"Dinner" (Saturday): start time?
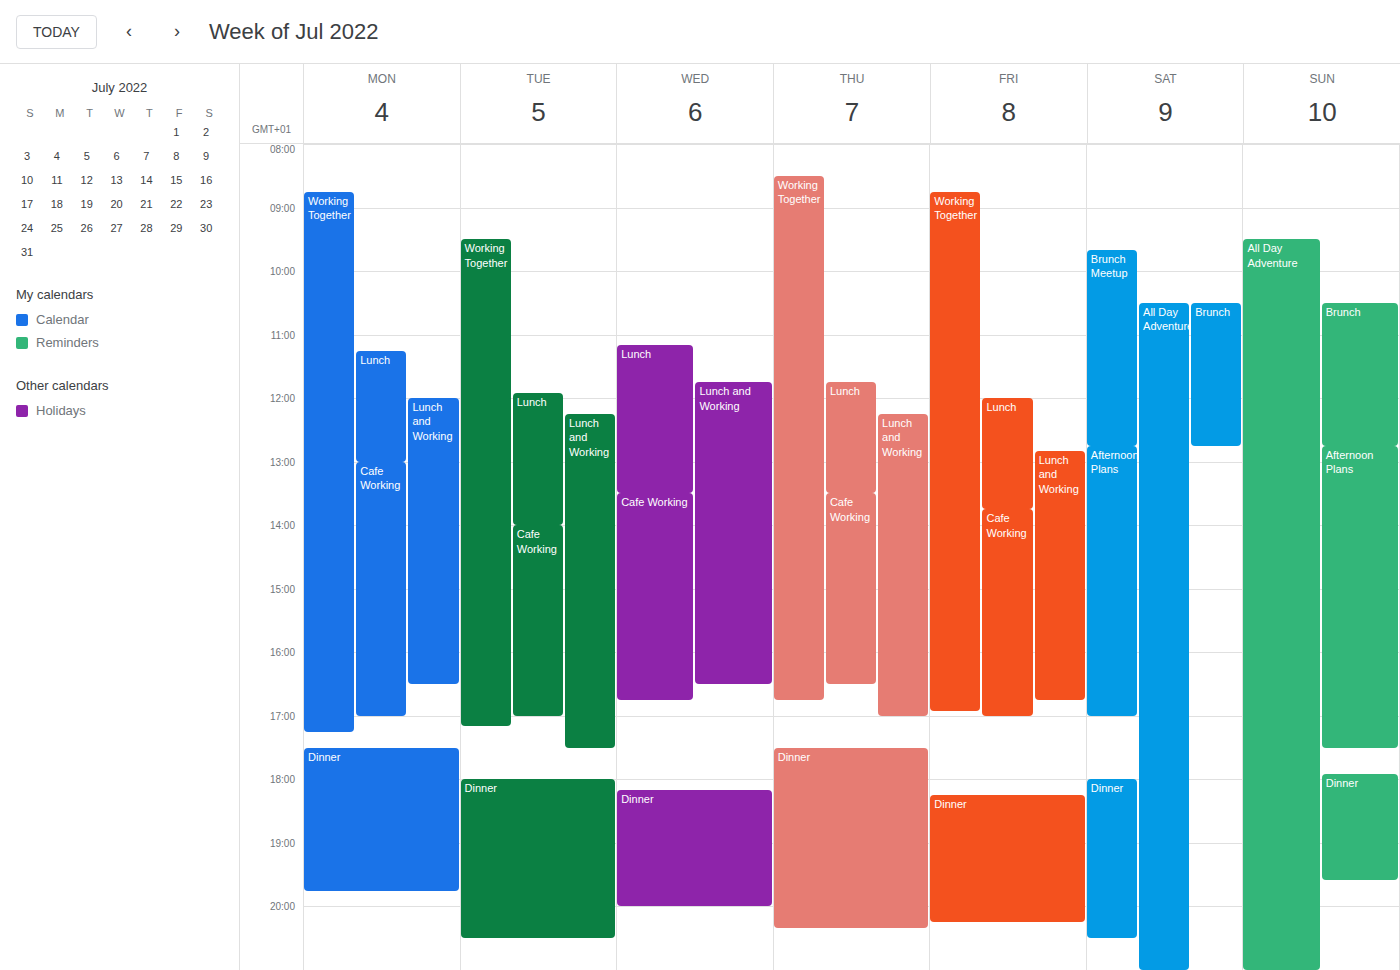
6:00 PM